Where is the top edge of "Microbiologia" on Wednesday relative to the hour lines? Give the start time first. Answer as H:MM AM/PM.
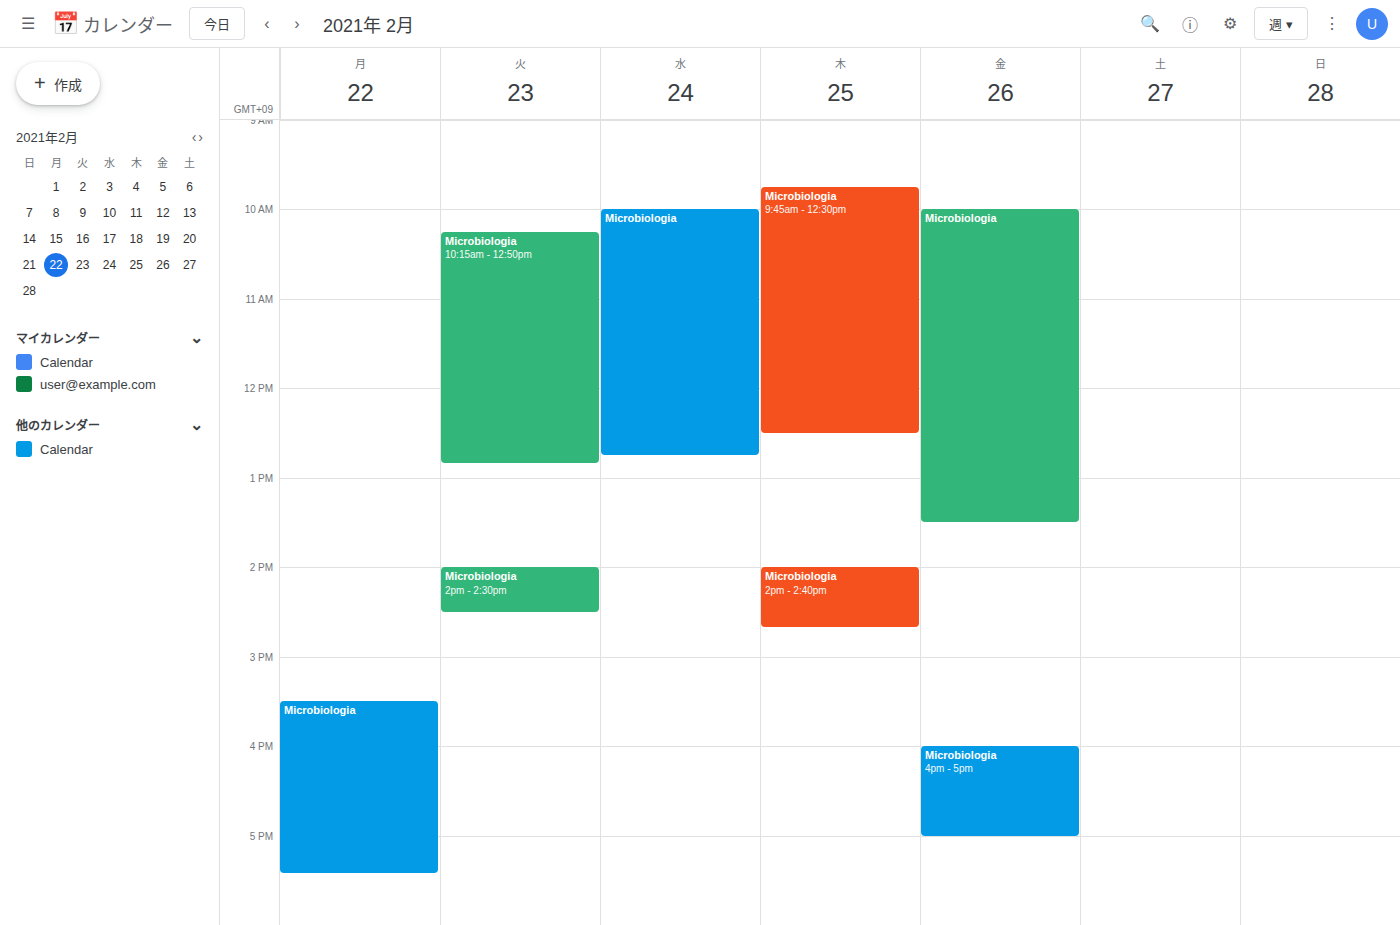
10:00 AM -- exactly on the 10 AM line.